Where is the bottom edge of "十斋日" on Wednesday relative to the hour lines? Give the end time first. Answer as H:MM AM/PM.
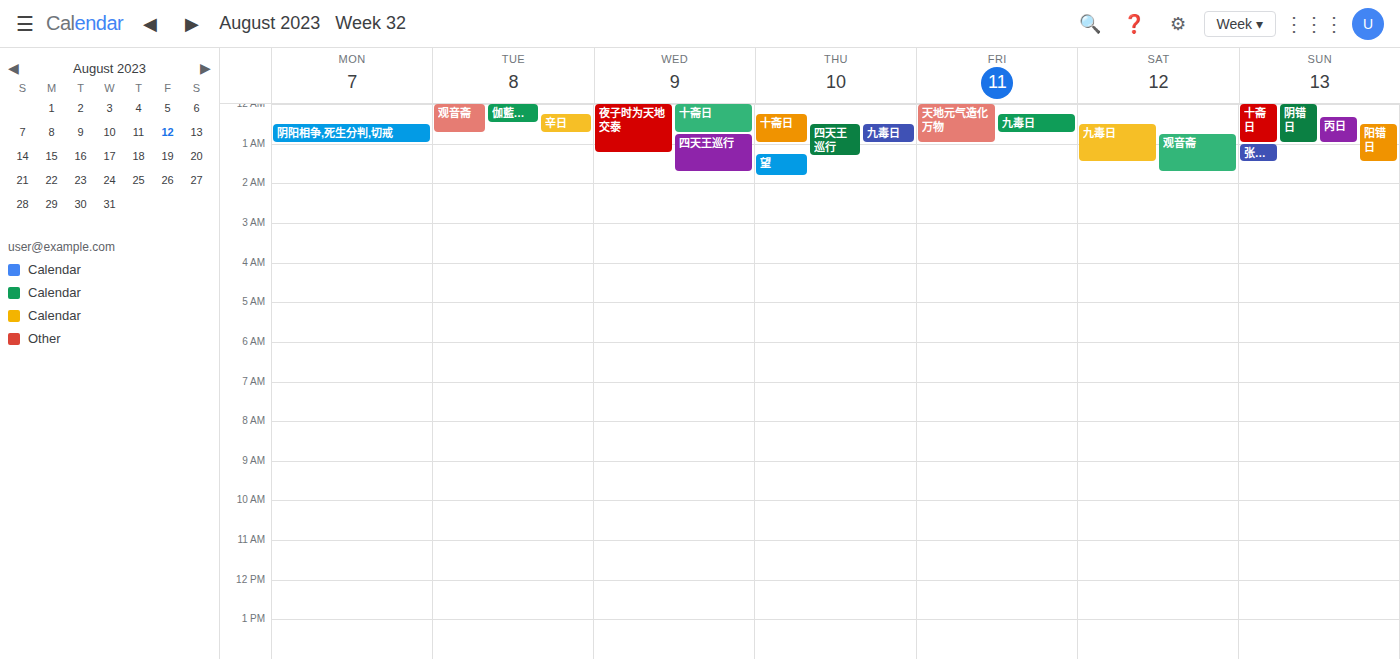
12:45 AM -- neither: three quarters of the way from the 12 AM line to the 1 AM line.